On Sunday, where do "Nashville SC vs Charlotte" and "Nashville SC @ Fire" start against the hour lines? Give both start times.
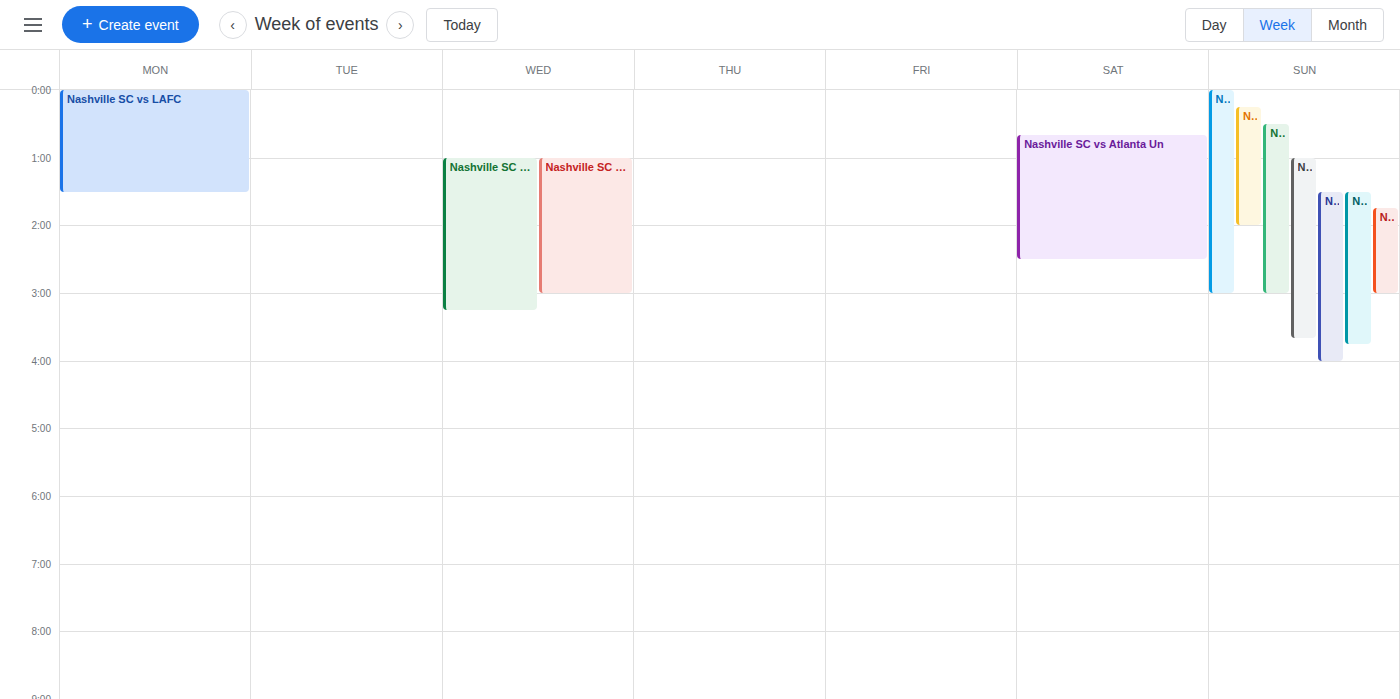
"Nashville SC vs Charlotte": 12:30 AM, halfway between the 12 AM and 1 AM lines. "Nashville SC @ Fire": 12:15 AM, neither: a quarter of the way from the 12 AM line to the 1 AM line.